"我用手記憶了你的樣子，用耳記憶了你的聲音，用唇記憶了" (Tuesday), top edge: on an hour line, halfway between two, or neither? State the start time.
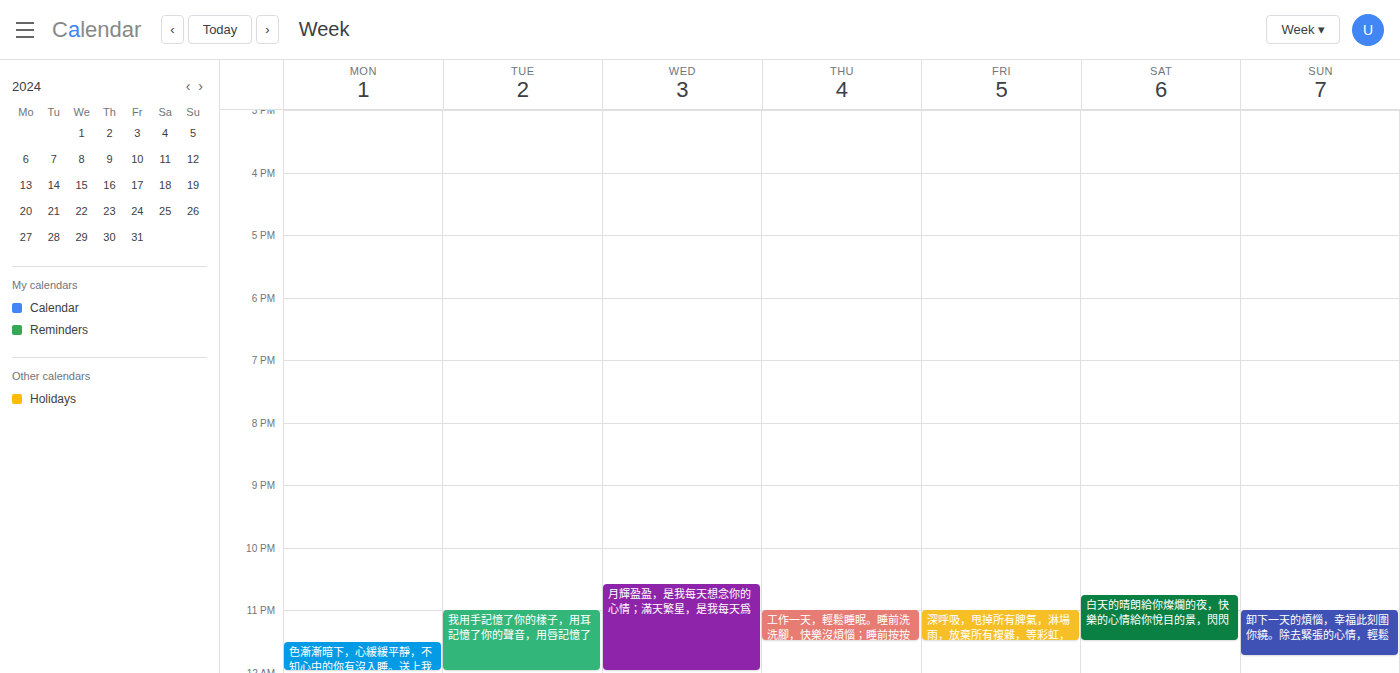
11:00 PM -- exactly on the 11 PM line.